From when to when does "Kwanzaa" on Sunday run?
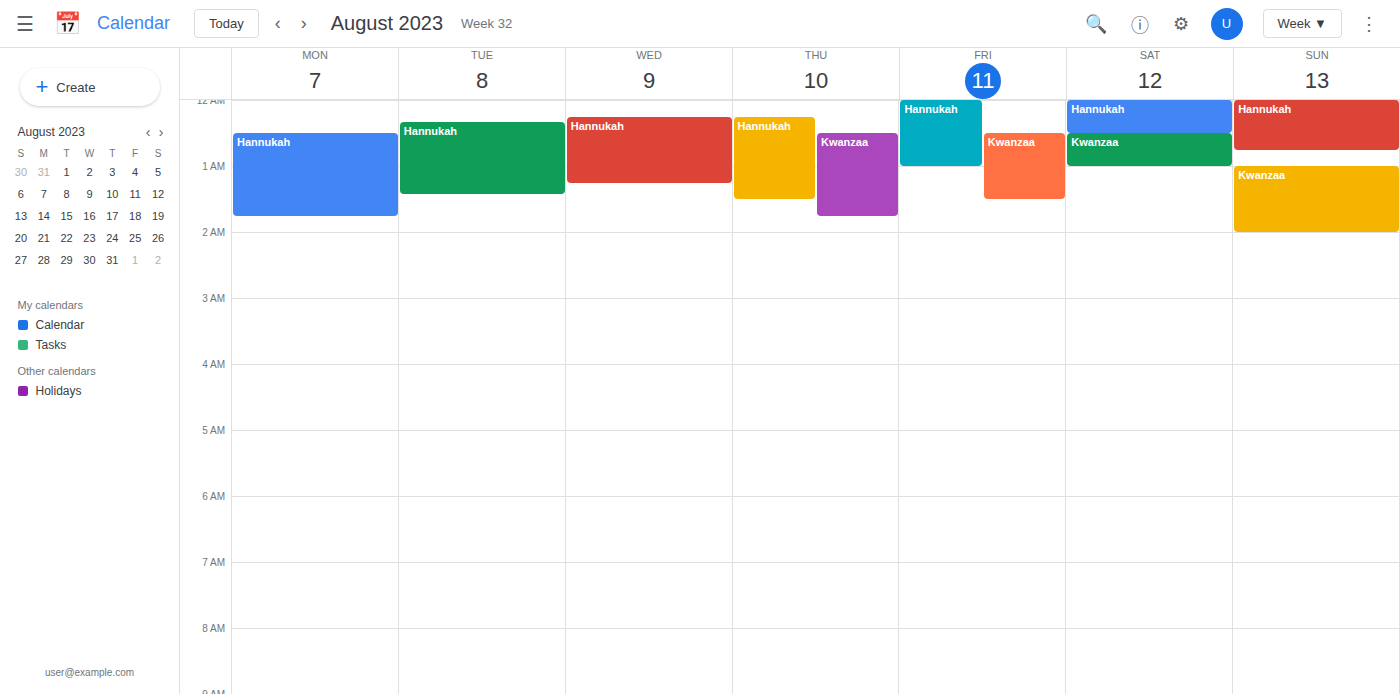
1:00 AM to 2:00 AM